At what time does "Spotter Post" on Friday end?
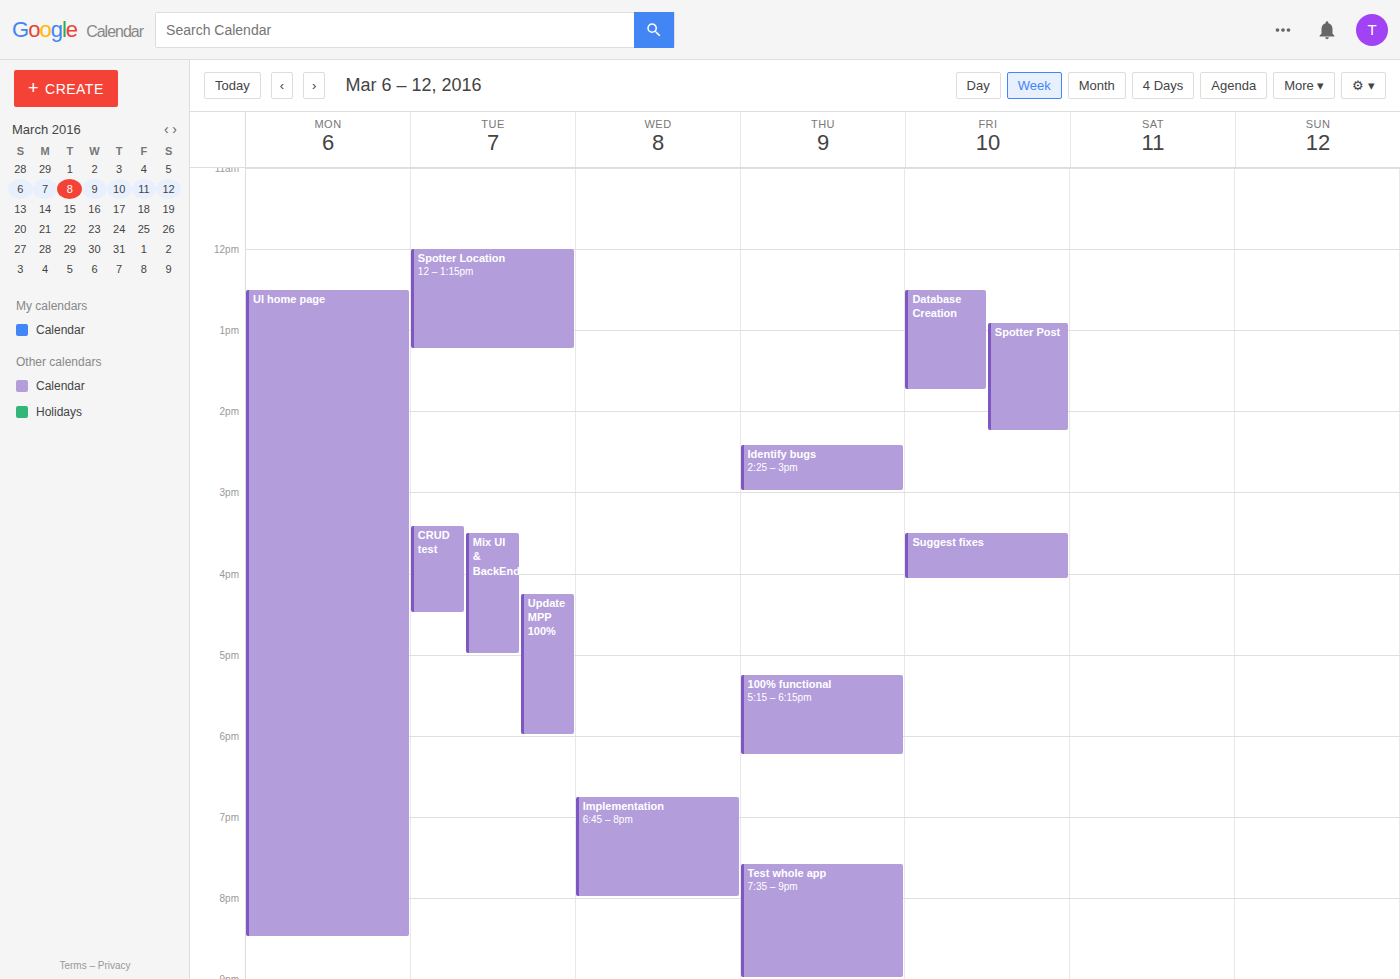
2:15 PM